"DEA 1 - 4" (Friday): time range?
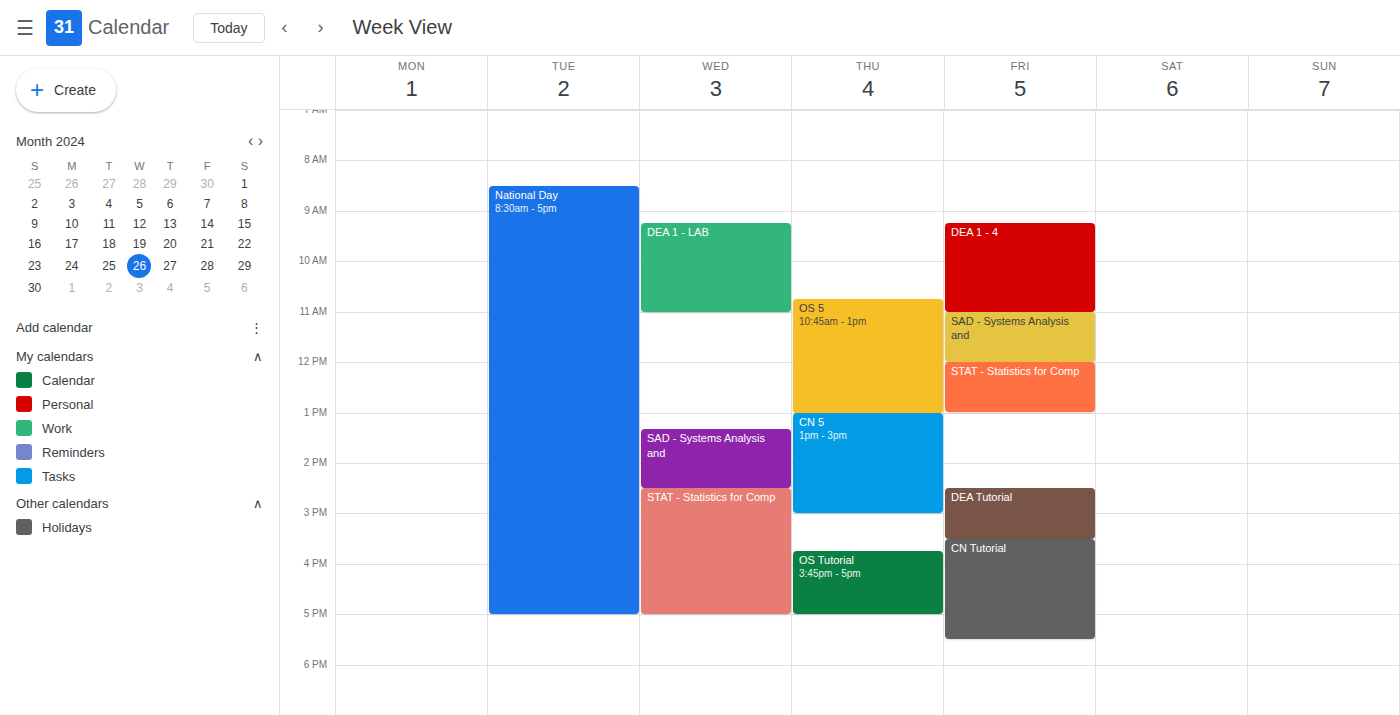
9:15 AM to 11:00 AM